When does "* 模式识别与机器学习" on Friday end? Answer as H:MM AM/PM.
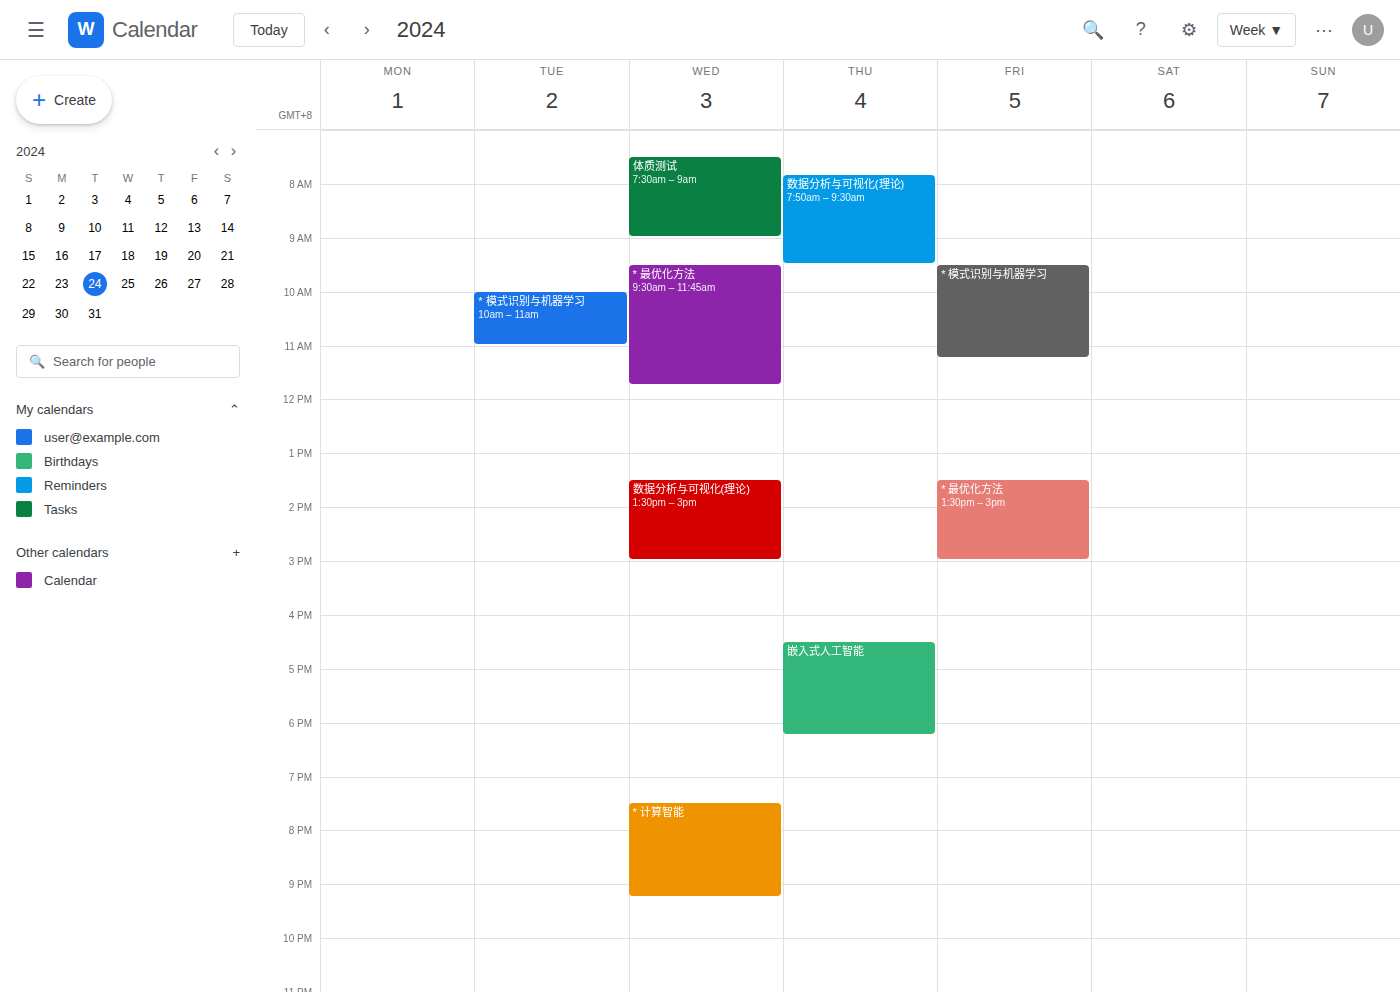
11:15 AM